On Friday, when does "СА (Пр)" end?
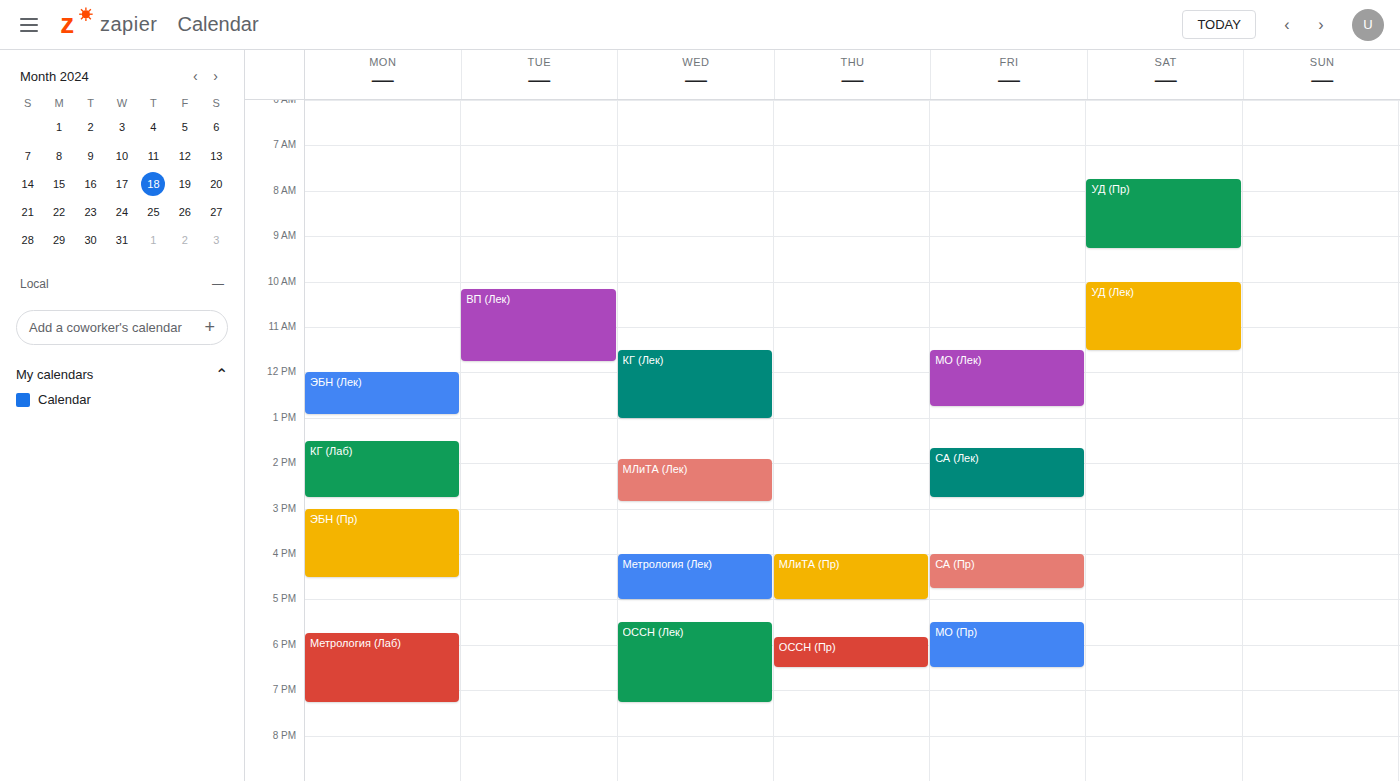
4:45 PM